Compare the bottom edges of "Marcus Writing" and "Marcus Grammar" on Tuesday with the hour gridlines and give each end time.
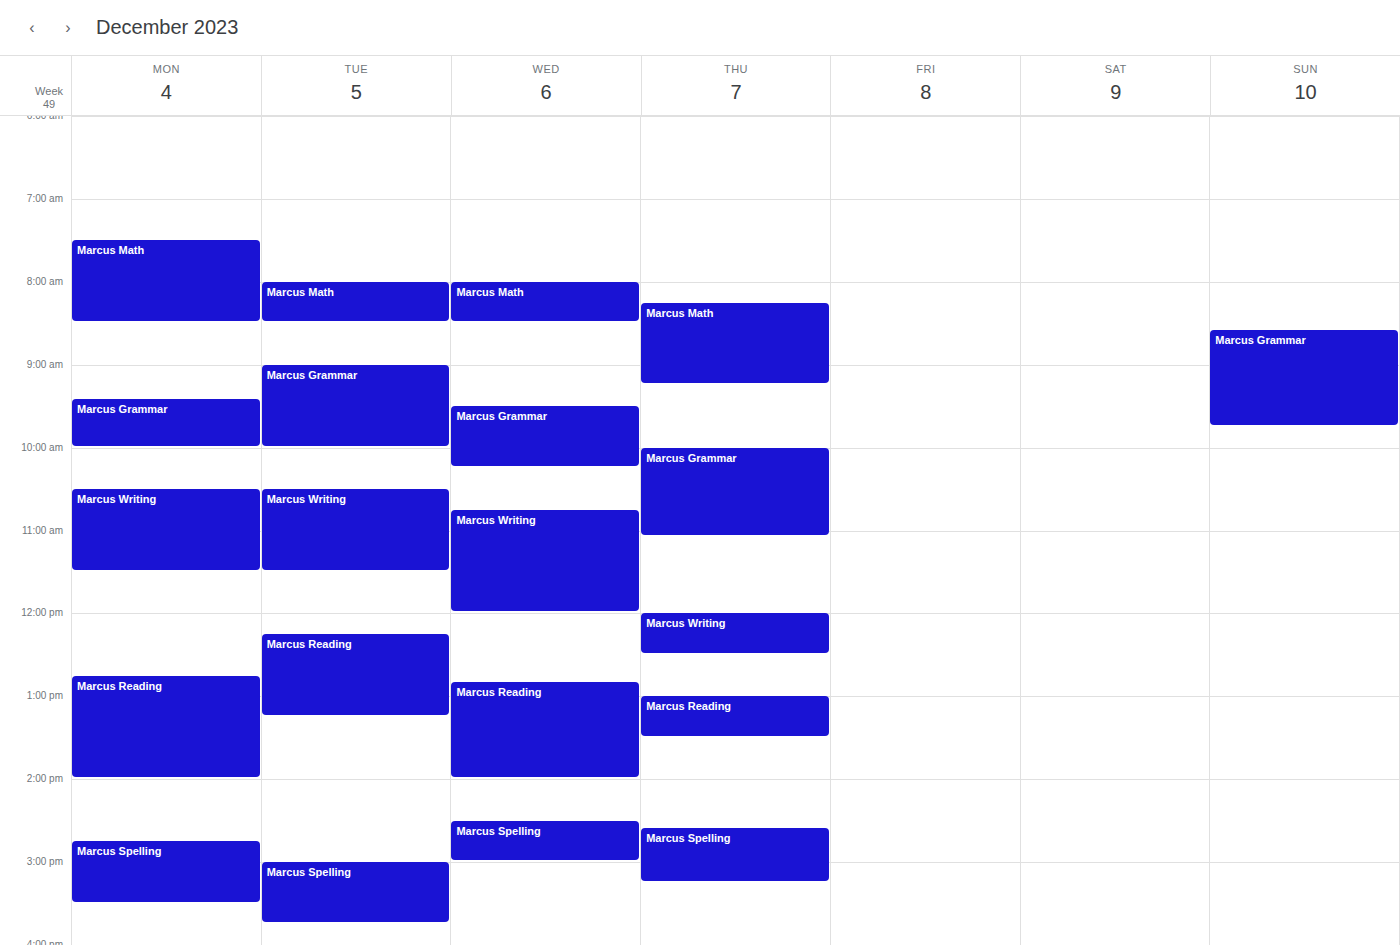
"Marcus Writing": 11:30 AM, halfway between the 11 AM and 12 PM lines. "Marcus Grammar": 10:00 AM, exactly on the 10 AM line.